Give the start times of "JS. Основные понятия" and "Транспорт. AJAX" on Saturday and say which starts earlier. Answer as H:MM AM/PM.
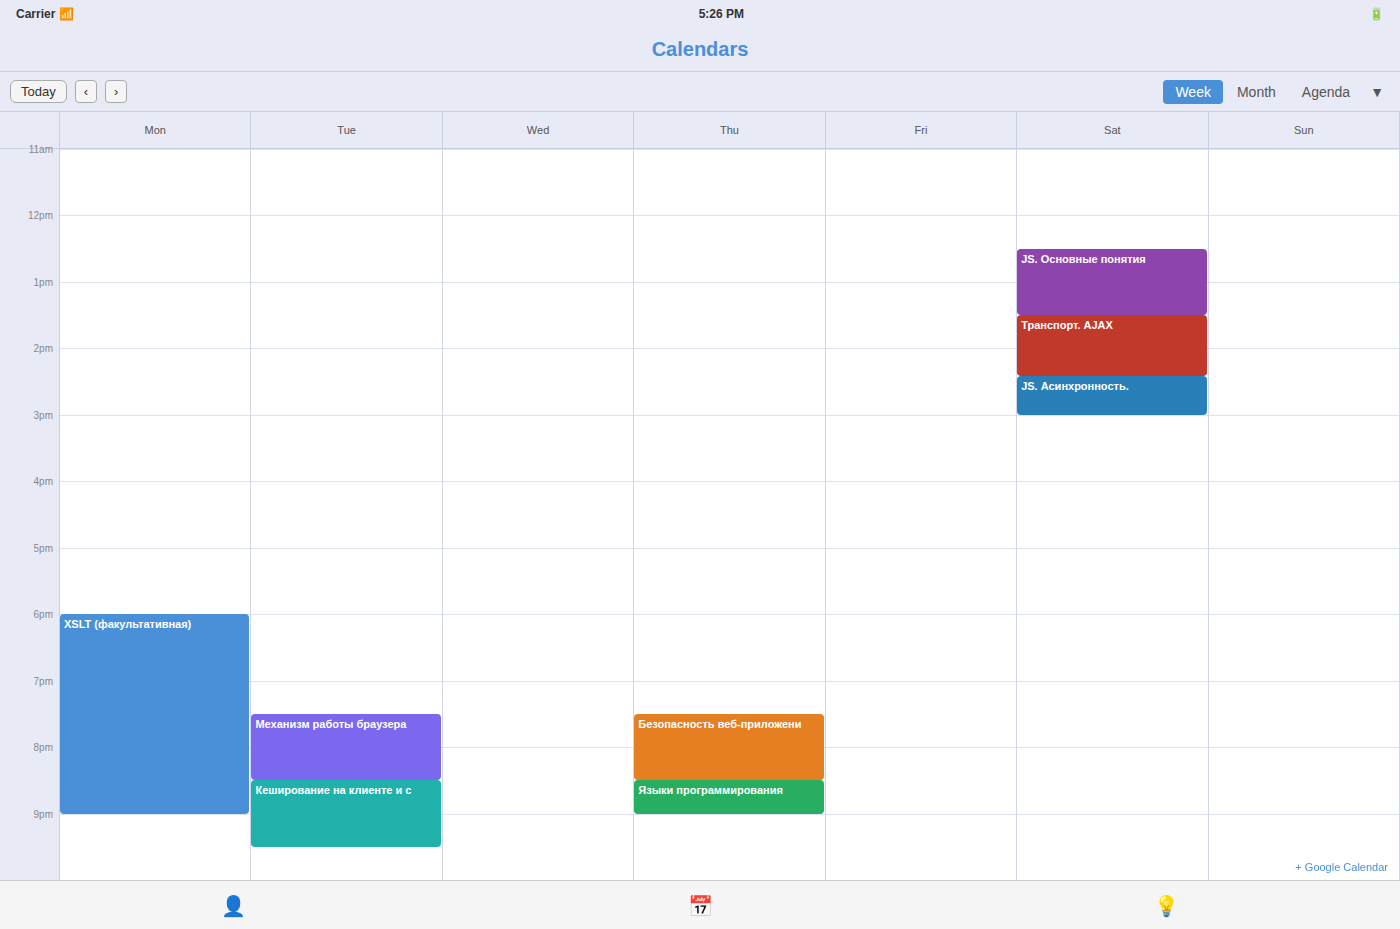
"JS. Основные понятия" 12:30 PM; "Транспорт. AJAX" 1:30 PM.